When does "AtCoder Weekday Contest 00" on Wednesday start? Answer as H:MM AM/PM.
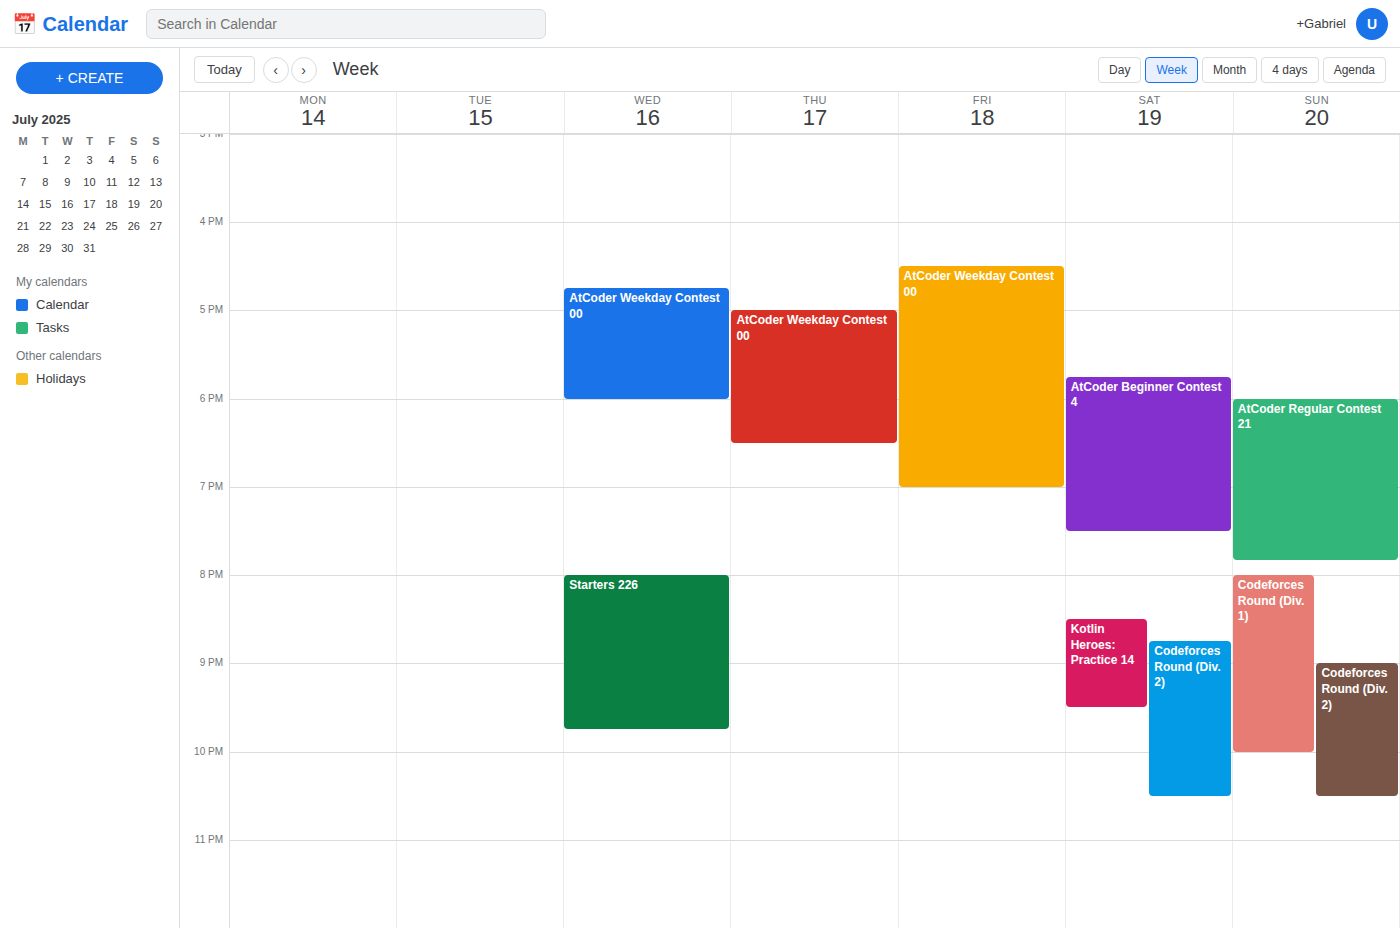
4:45 PM